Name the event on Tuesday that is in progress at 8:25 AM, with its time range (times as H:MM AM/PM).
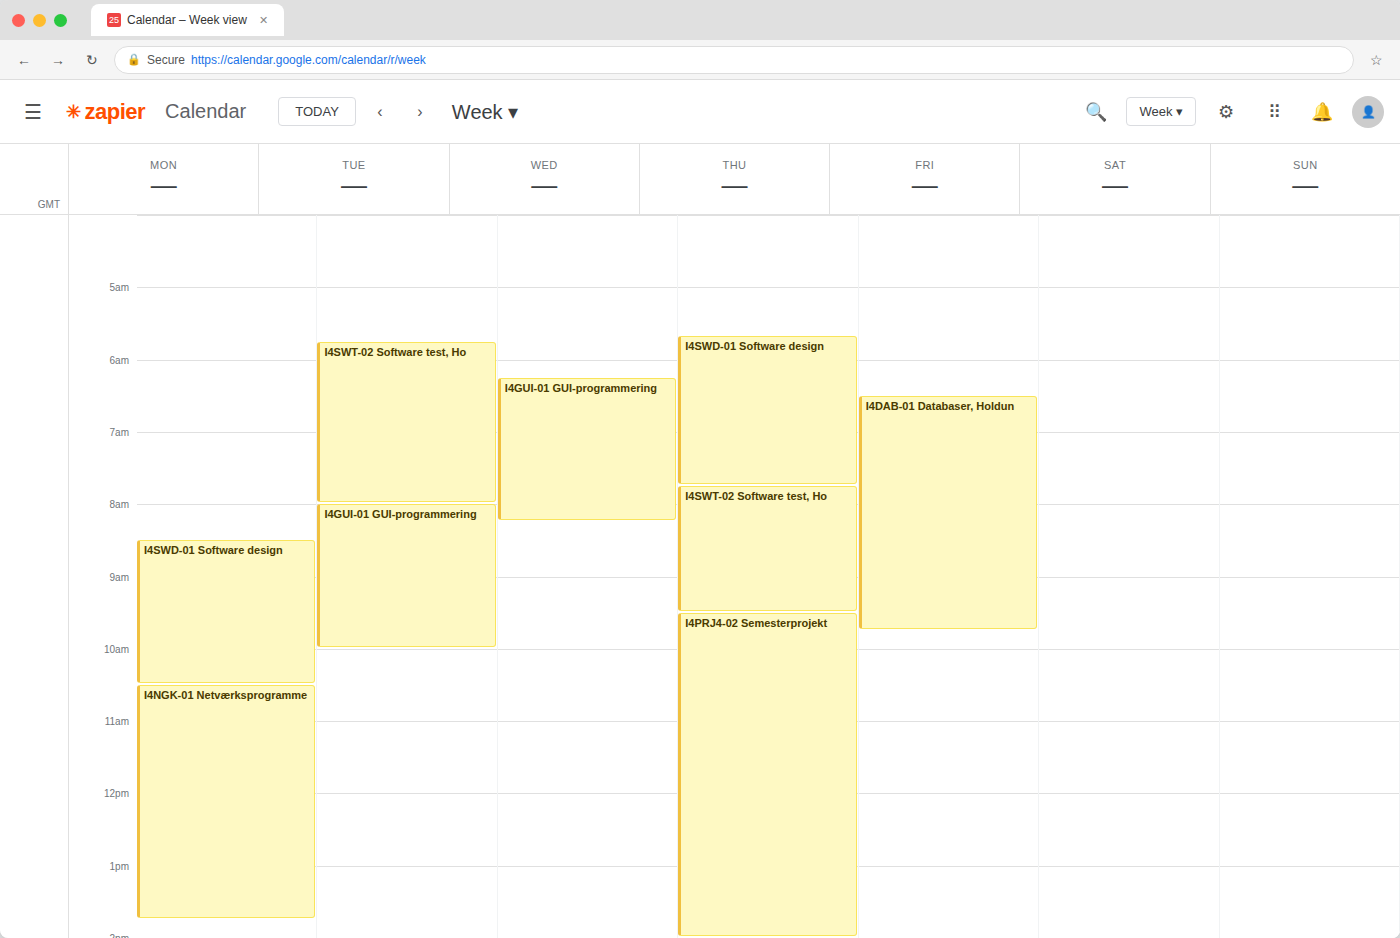
"I4GUI-01 GUI-programmering", 8:00 AM to 10:00 AM